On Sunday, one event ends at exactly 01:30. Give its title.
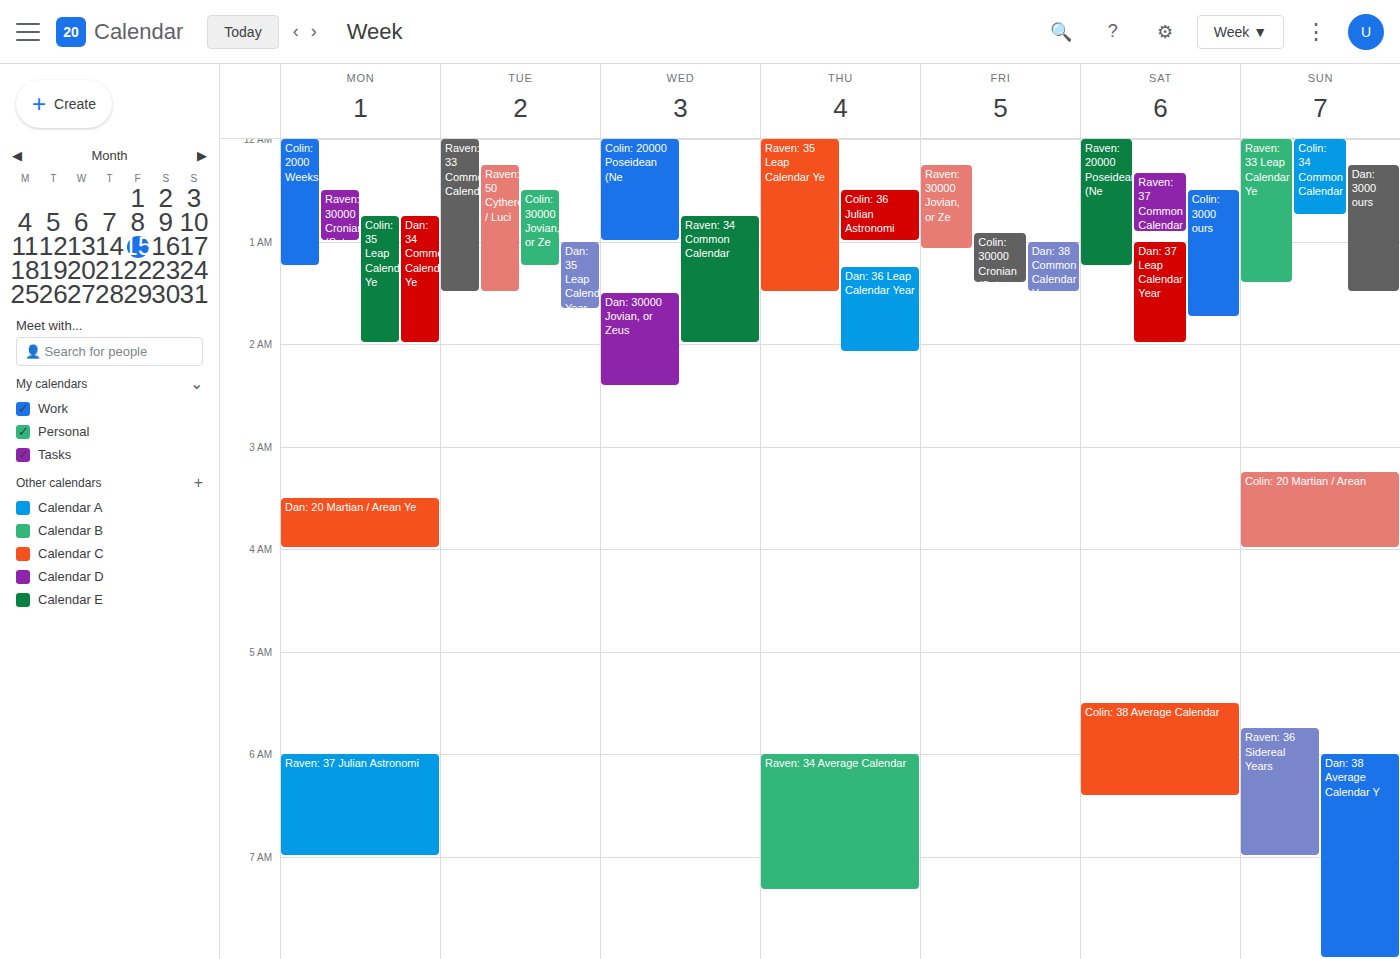
"Dan: 3000 ours"